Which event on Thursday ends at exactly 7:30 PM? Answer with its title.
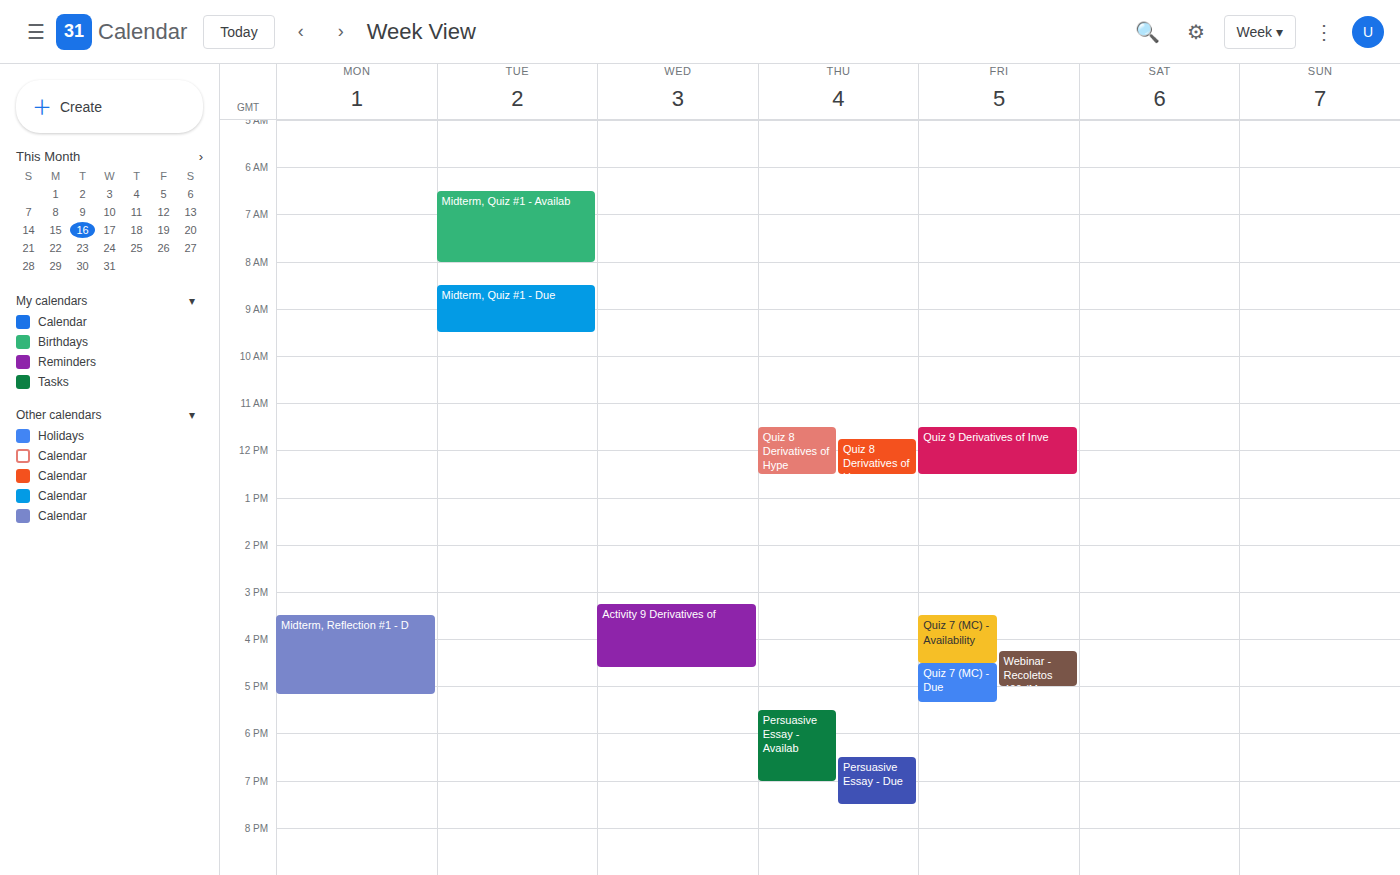
"Persuasive Essay - Due"